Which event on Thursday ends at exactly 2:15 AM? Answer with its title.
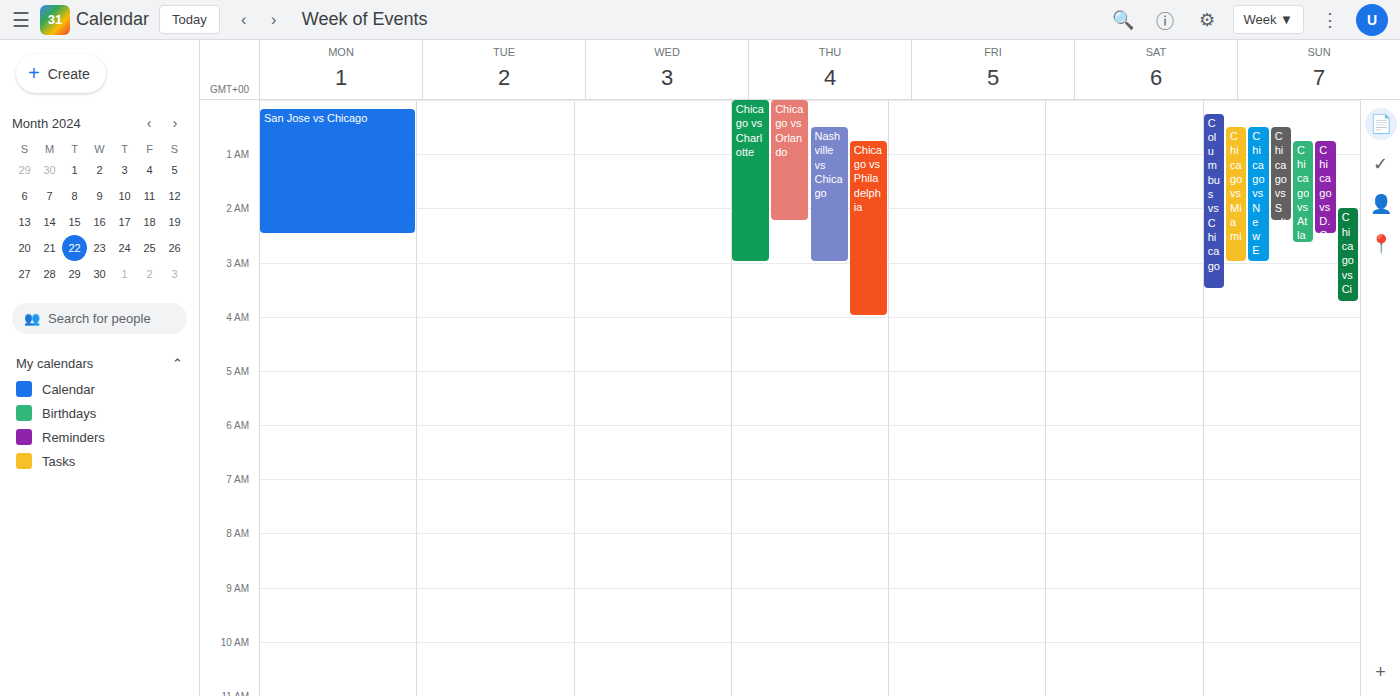
"Chicago vs Orlando"